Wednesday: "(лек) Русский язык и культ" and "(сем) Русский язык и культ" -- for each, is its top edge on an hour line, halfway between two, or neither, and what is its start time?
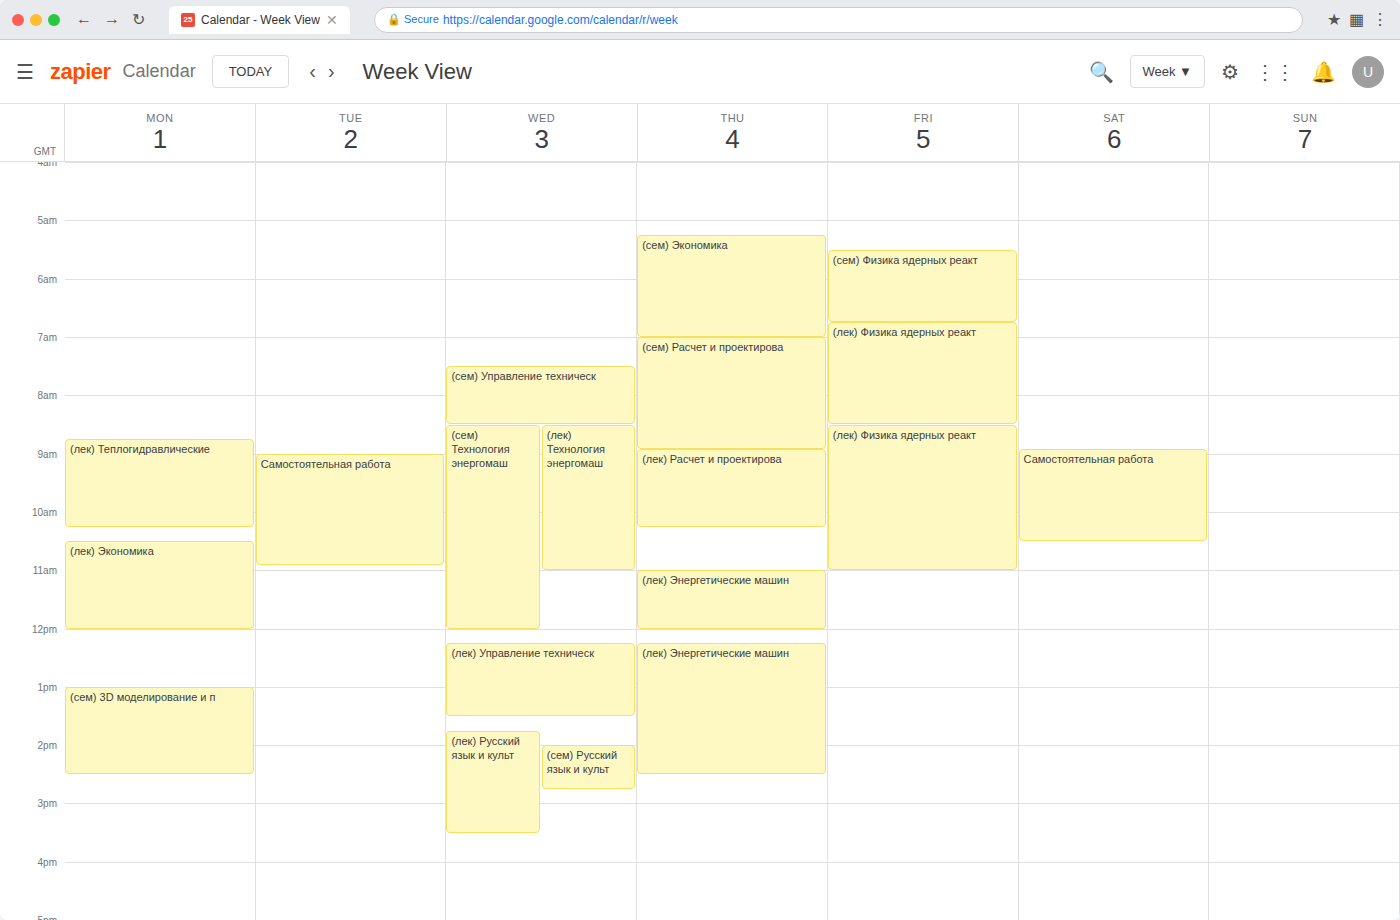
"(лек) Русский язык и культ": 1:45 PM, neither: three quarters of the way from the 1 PM line to the 2 PM line. "(сем) Русский язык и культ": 2:00 PM, exactly on the 2 PM line.